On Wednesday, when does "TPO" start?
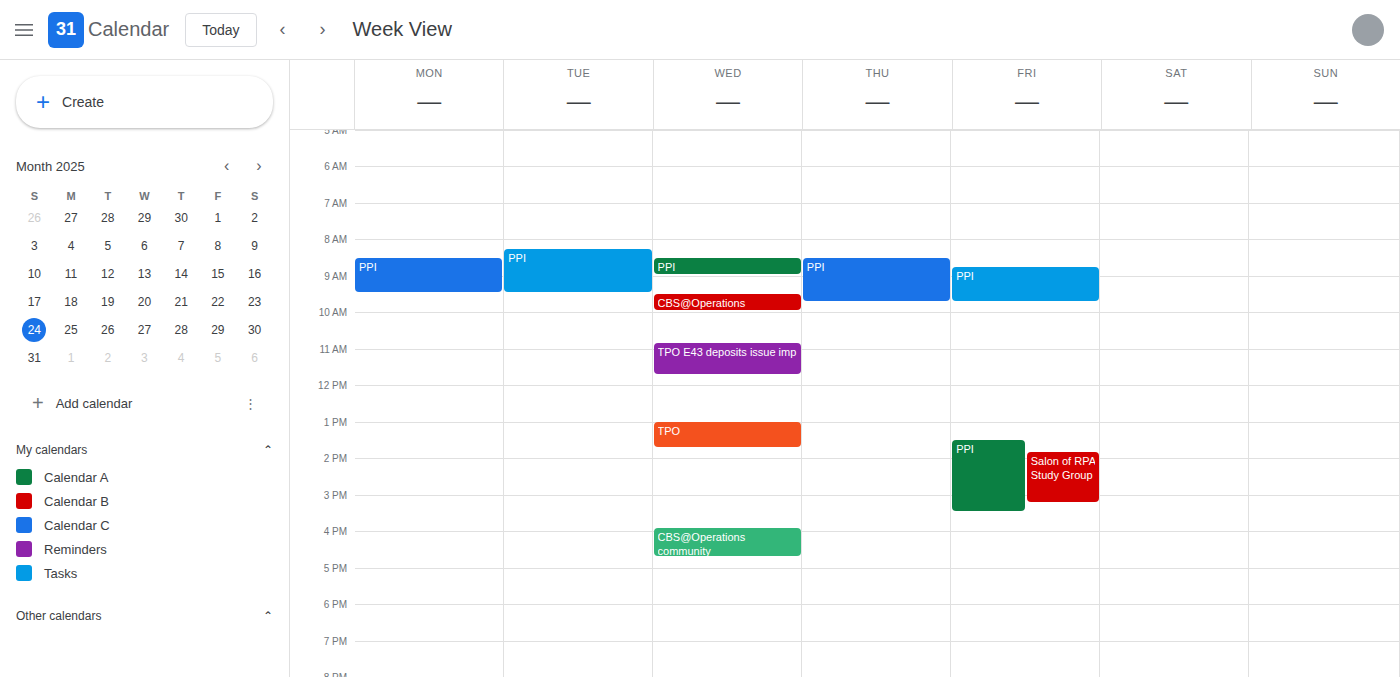
1:00 PM